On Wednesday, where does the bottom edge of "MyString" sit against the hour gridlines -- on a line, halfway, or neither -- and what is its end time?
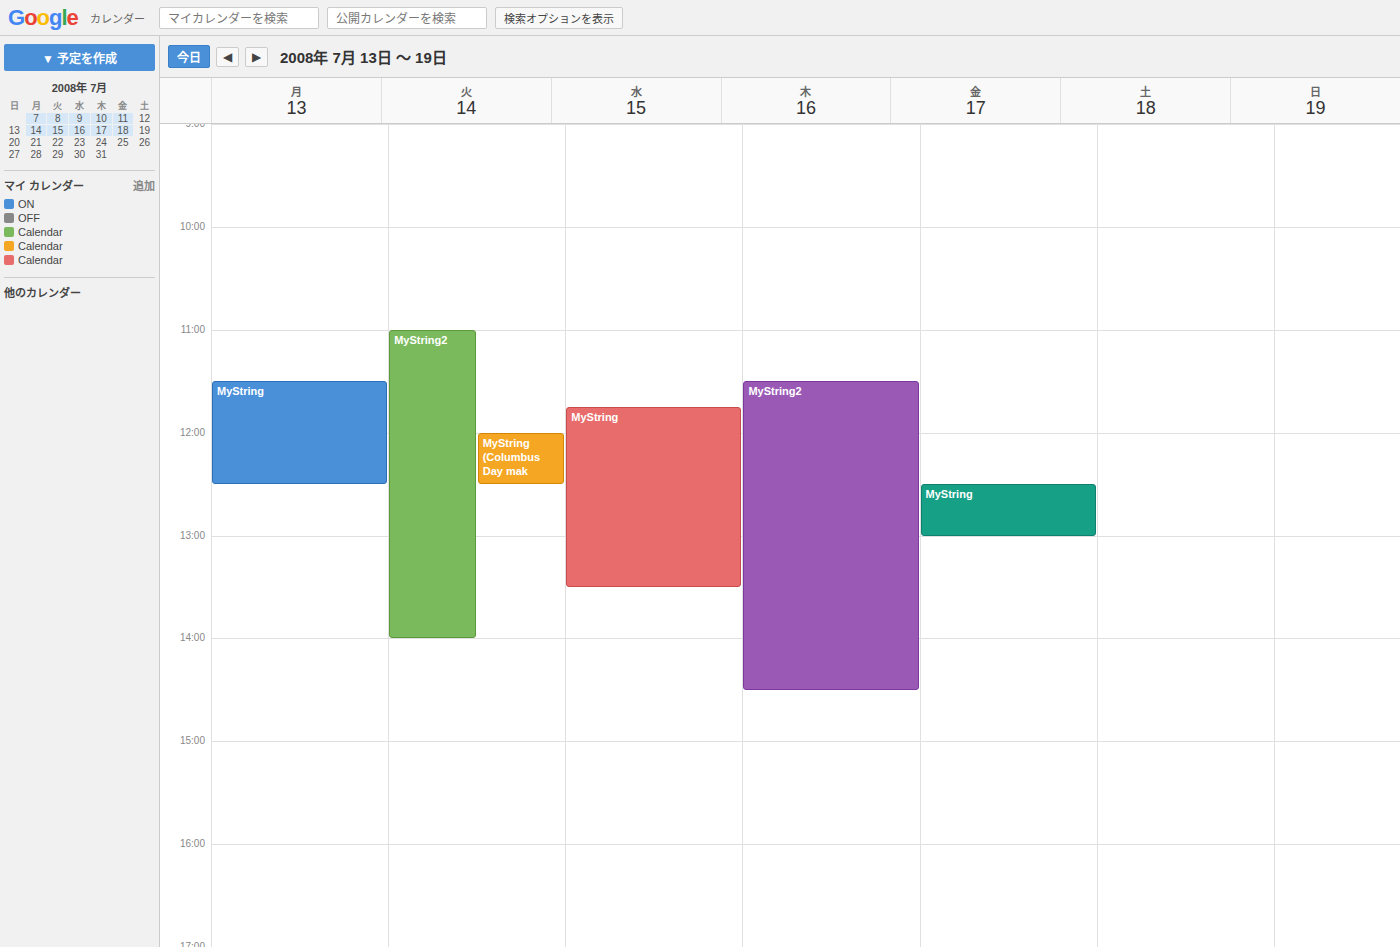
1:30 PM -- halfway between the 1 PM and 2 PM lines.